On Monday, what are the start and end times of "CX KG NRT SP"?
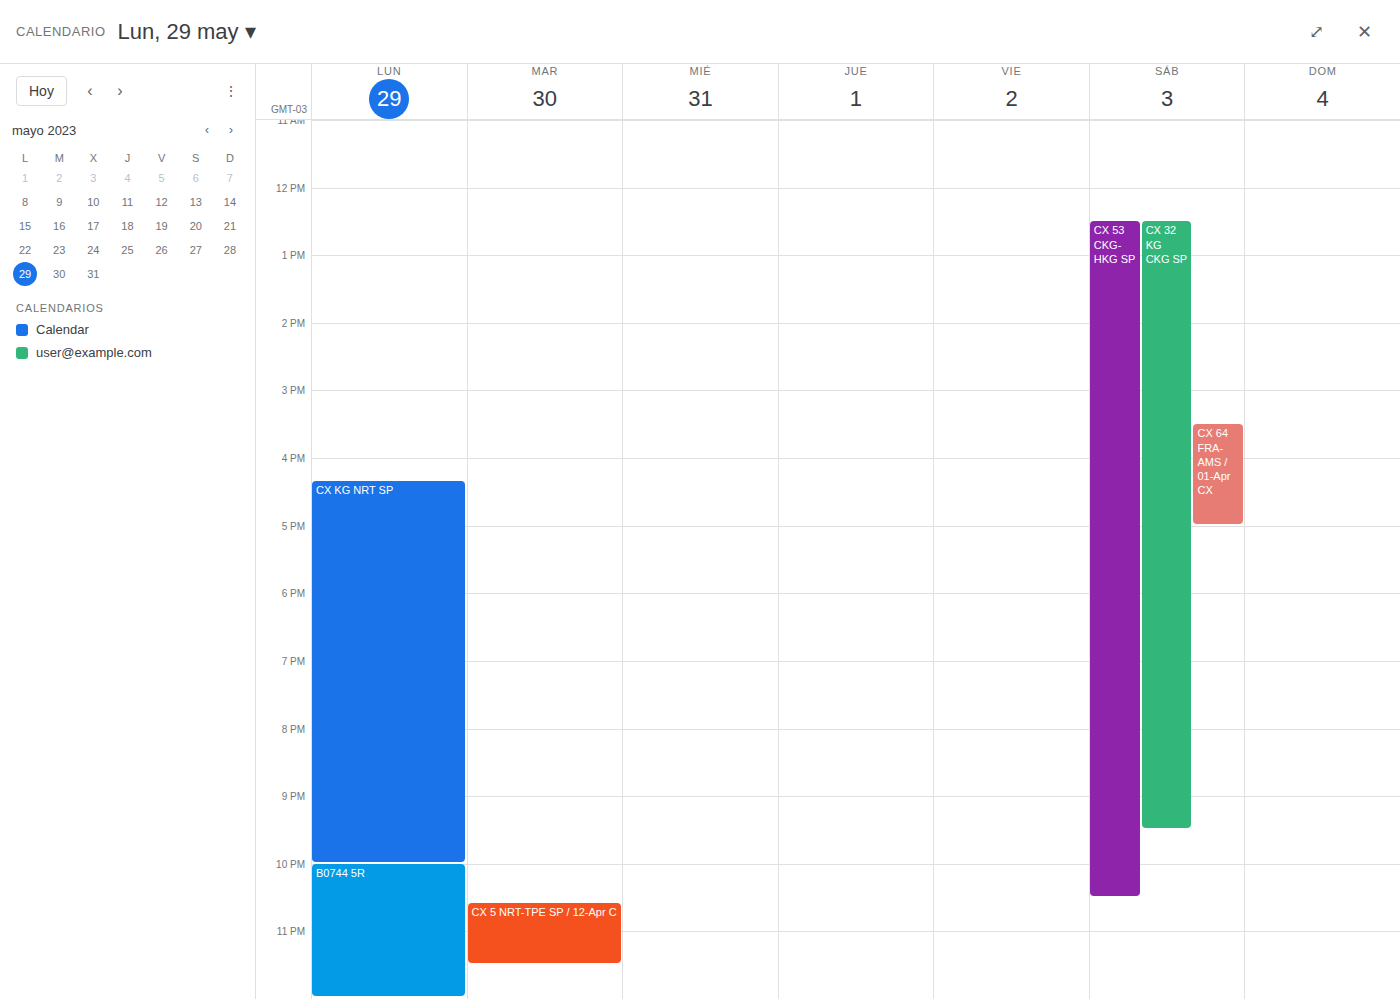
4:20 PM to 10:00 PM